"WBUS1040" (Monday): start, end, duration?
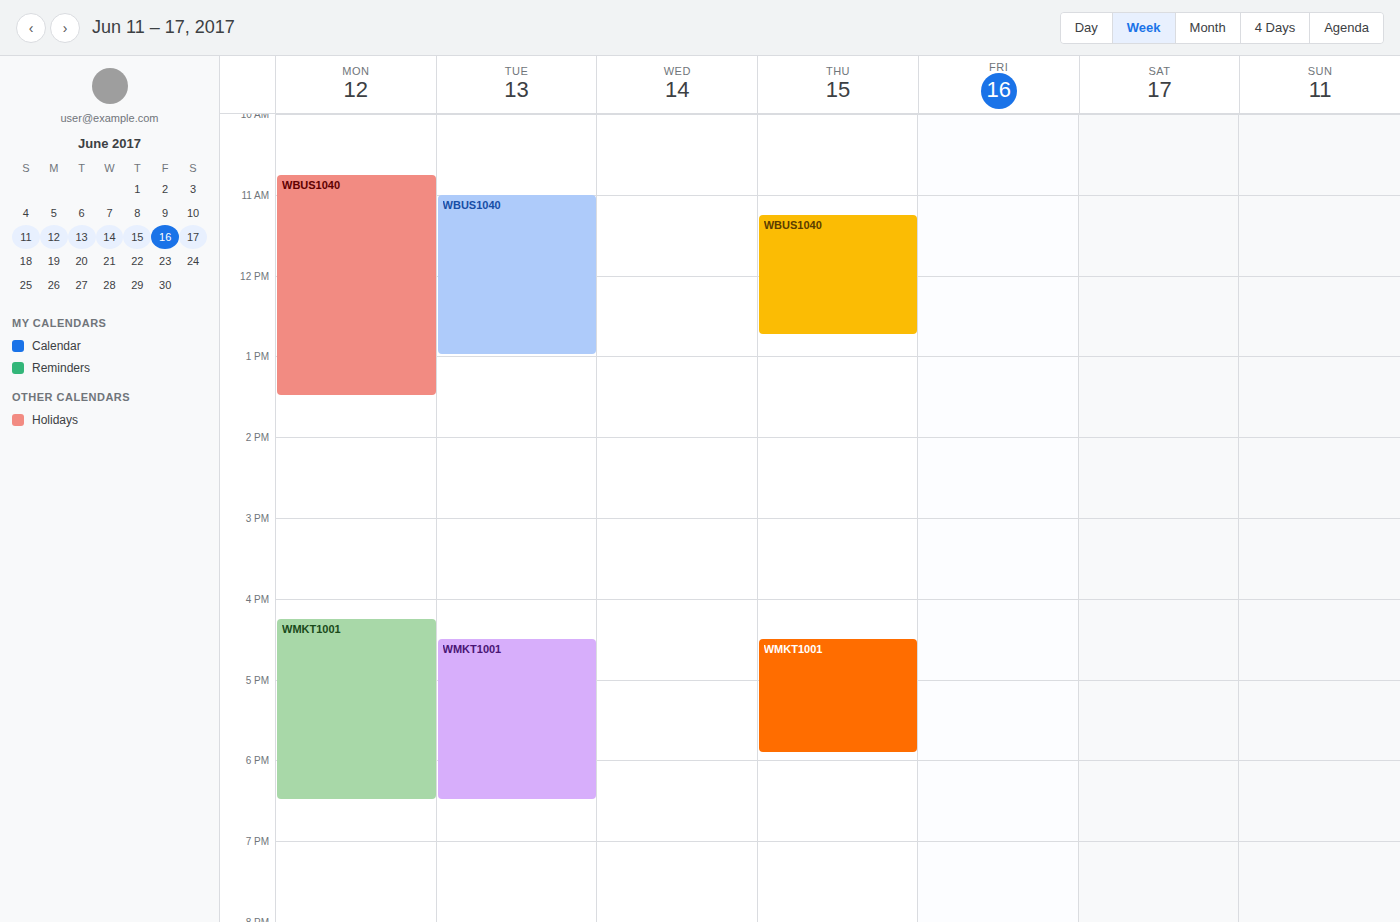
10:45 to 13:30, 2 hours 45 minutes